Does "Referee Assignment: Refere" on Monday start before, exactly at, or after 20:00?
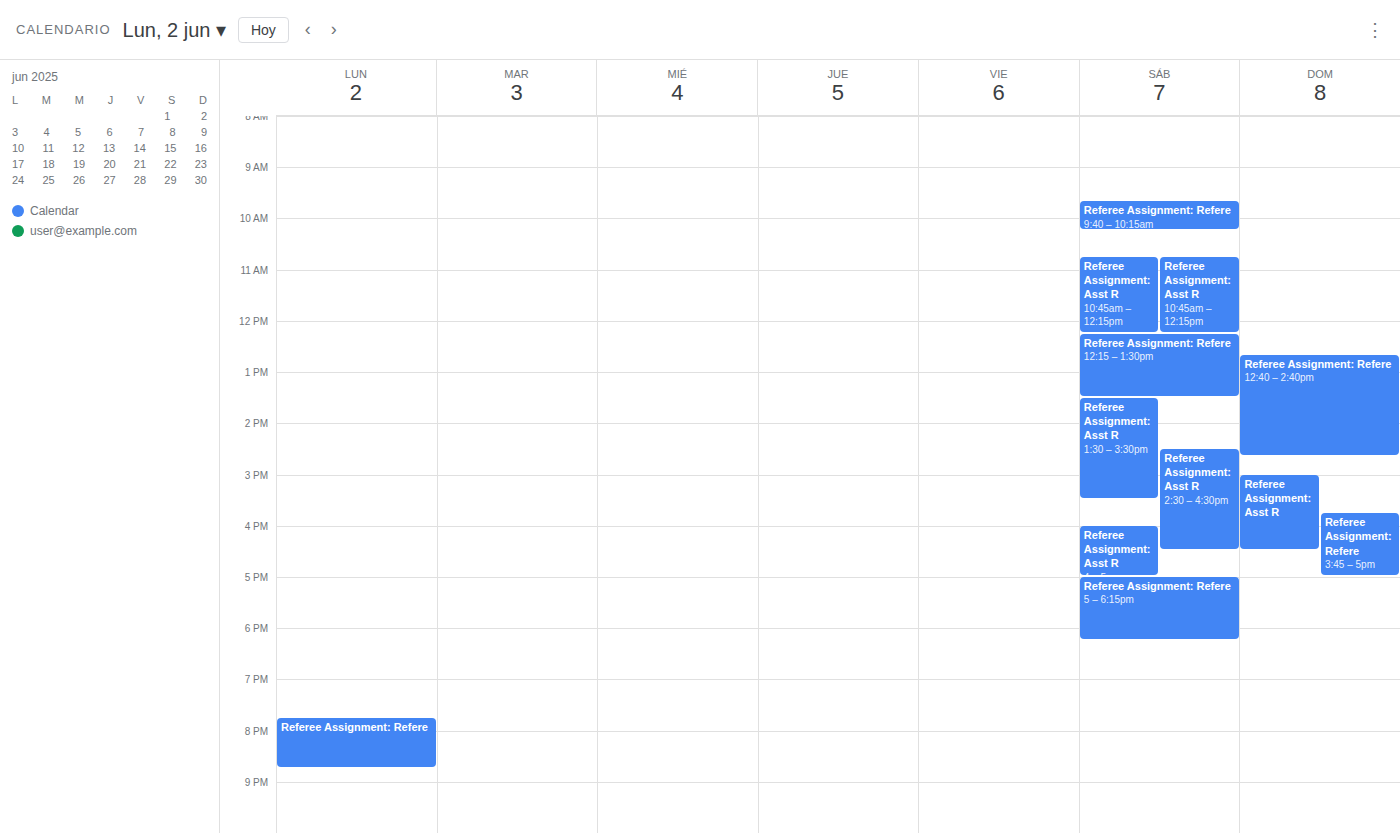
19:45 -- before 20:00, 15 minutes above the 20:00 line.